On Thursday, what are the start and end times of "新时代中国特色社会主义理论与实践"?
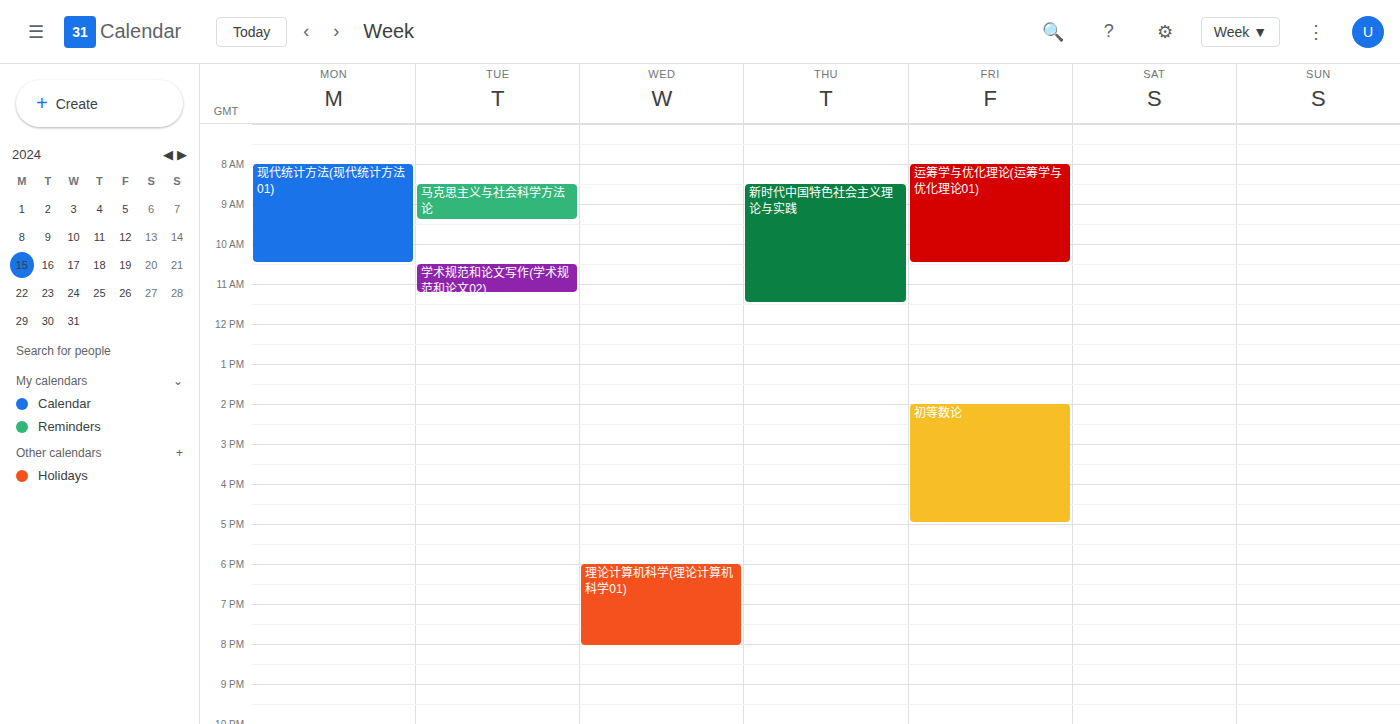
8:30 AM to 11:30 AM